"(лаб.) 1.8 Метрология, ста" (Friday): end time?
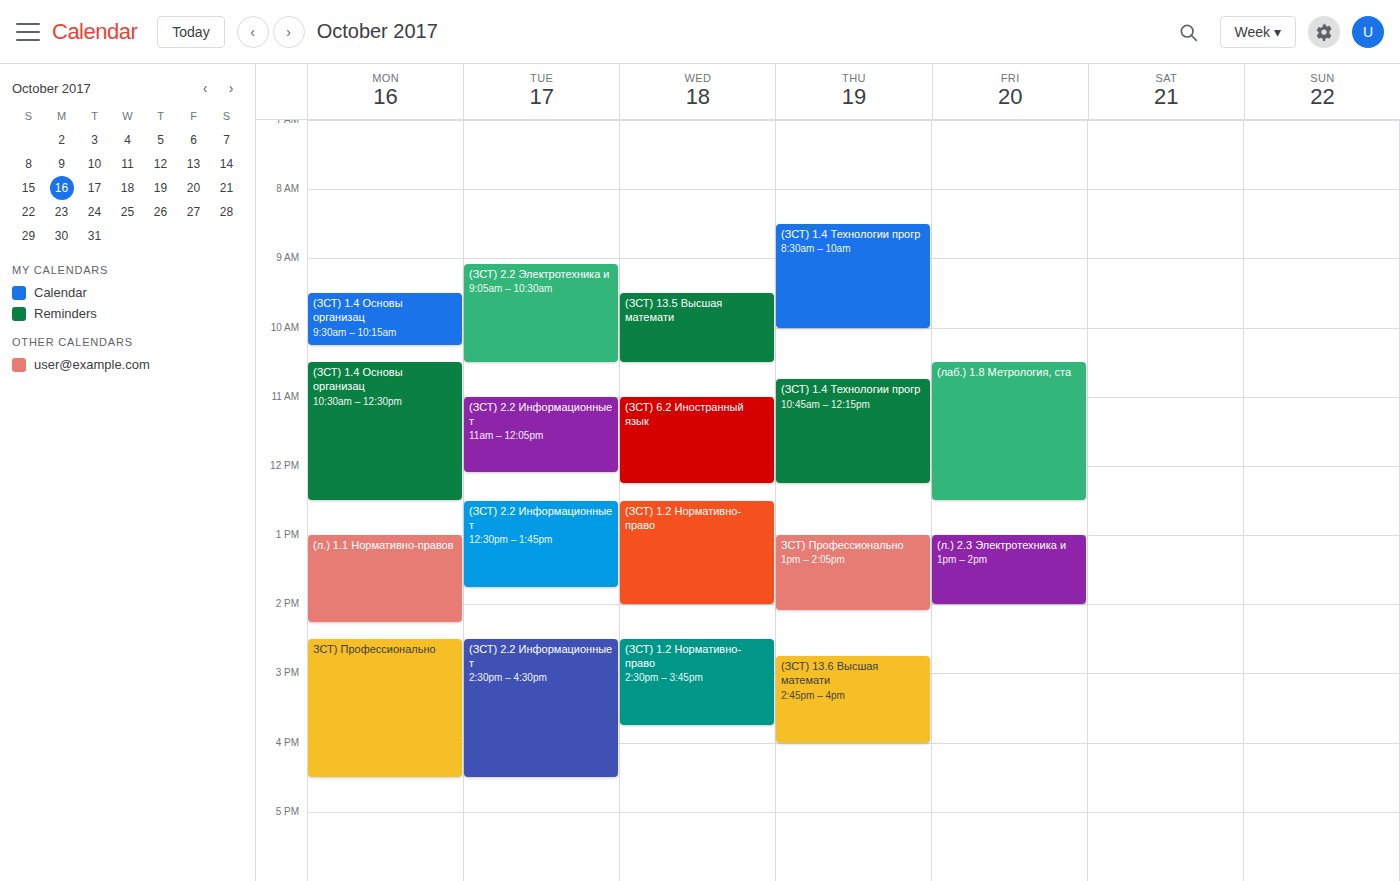
12:30 PM